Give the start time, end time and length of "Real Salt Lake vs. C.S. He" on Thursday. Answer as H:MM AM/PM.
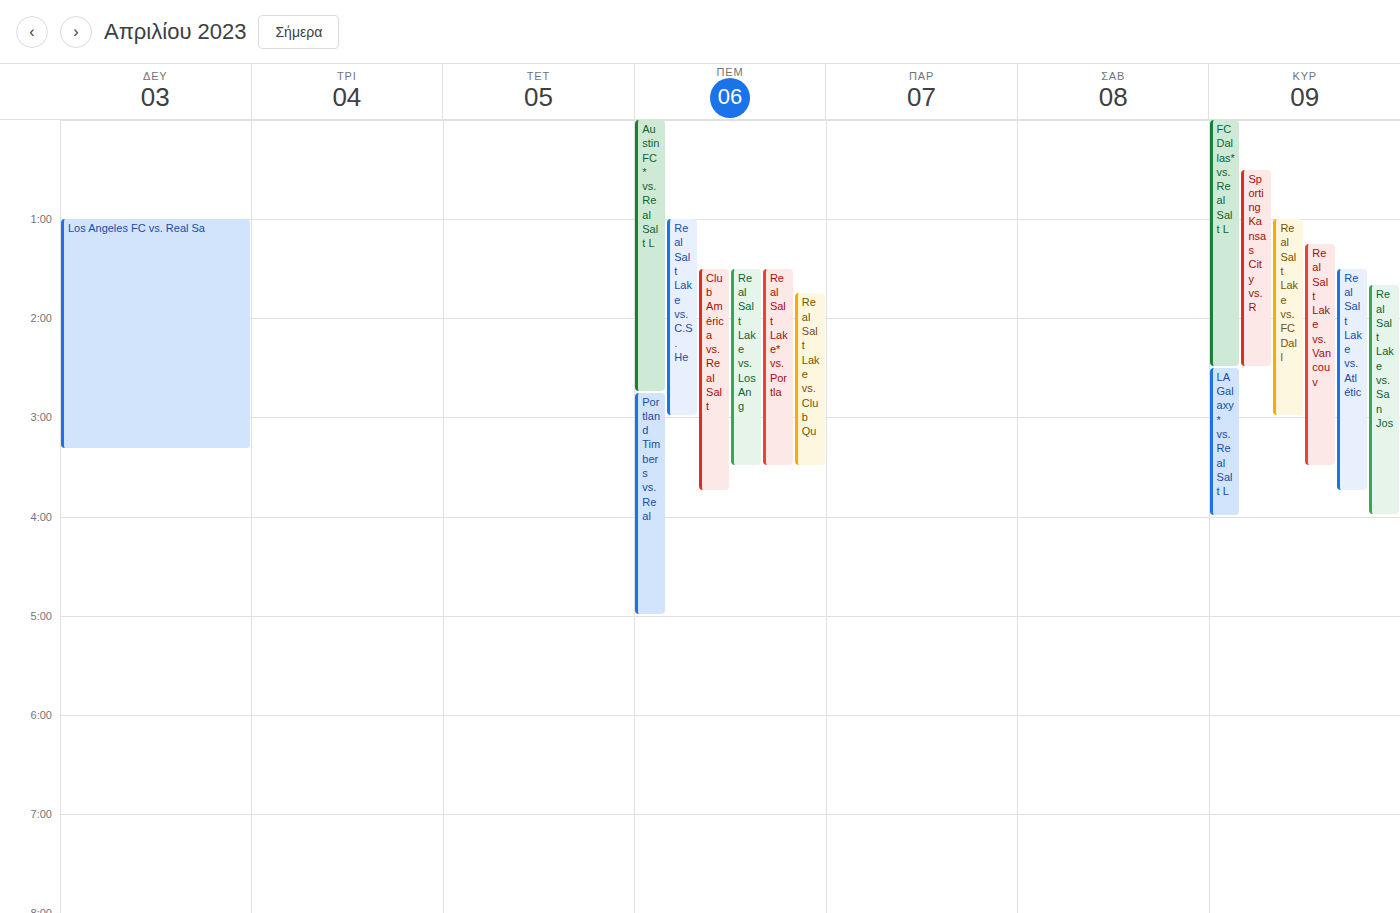
1:00 AM to 3:00 AM, 2 hours